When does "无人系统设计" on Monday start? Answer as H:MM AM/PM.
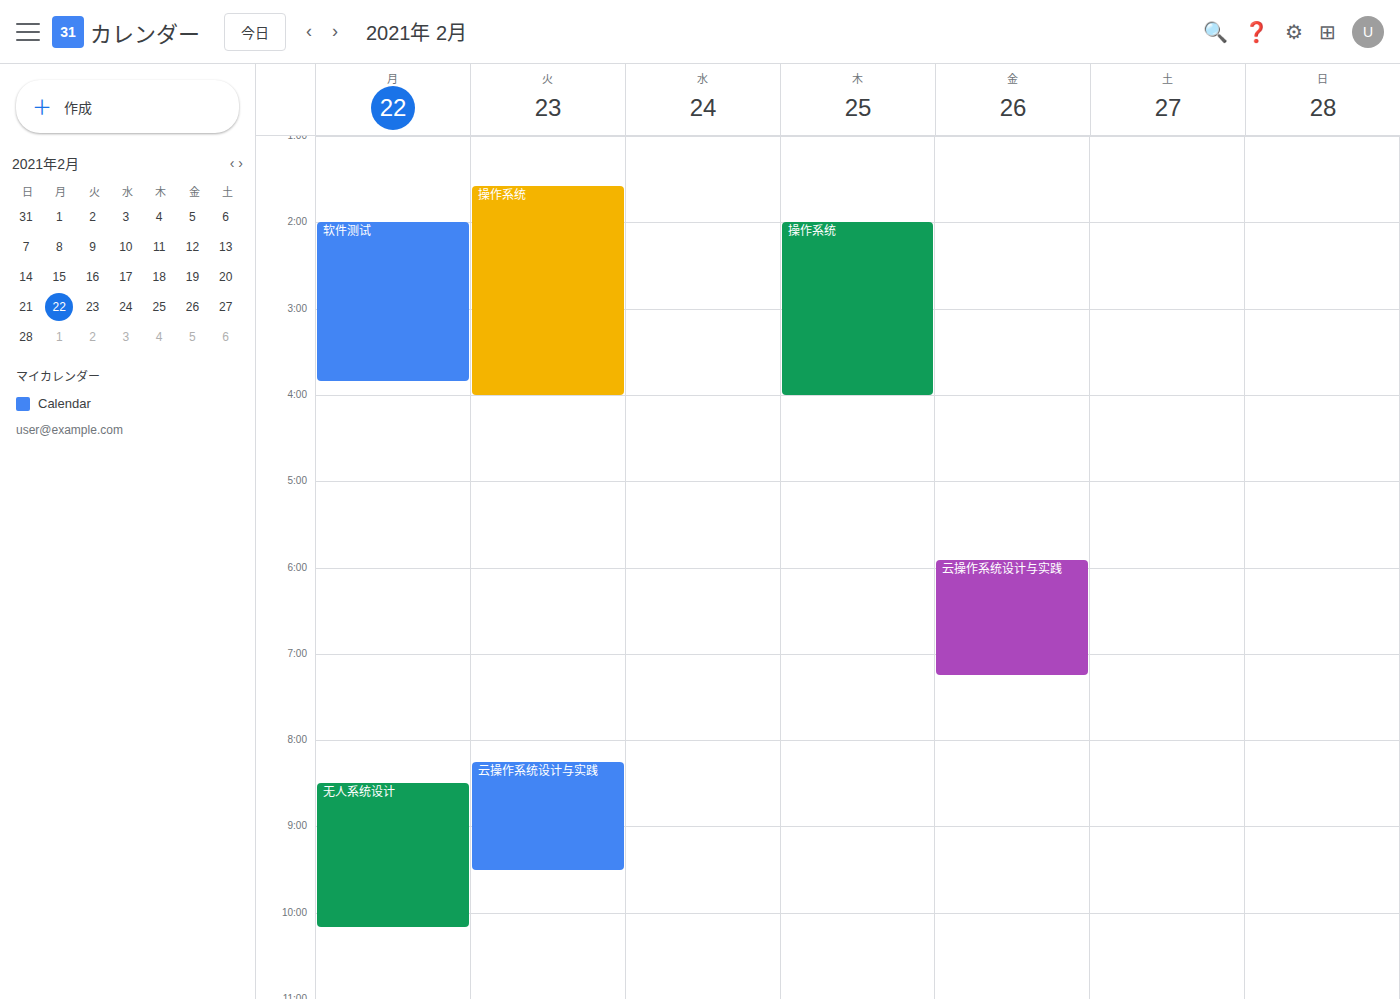
8:30 AM